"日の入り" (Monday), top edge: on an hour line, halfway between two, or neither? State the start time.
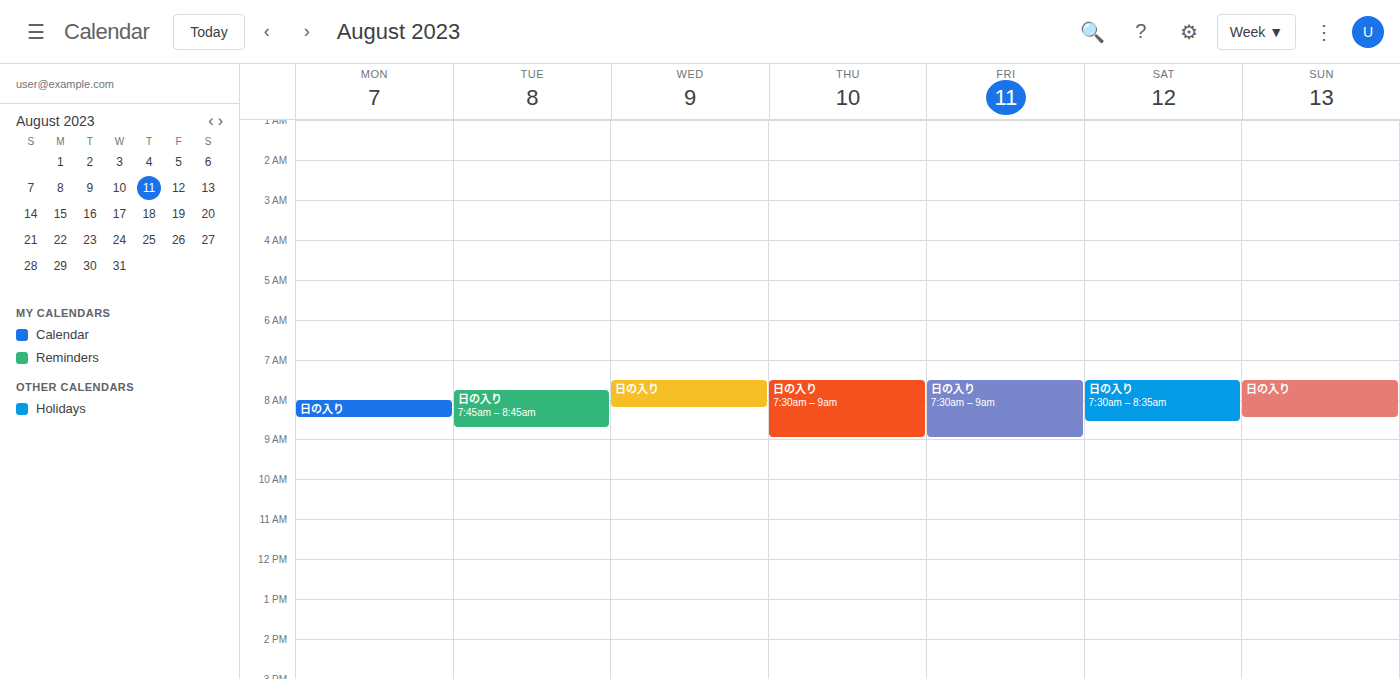
8:00 AM -- exactly on the 8 AM line.